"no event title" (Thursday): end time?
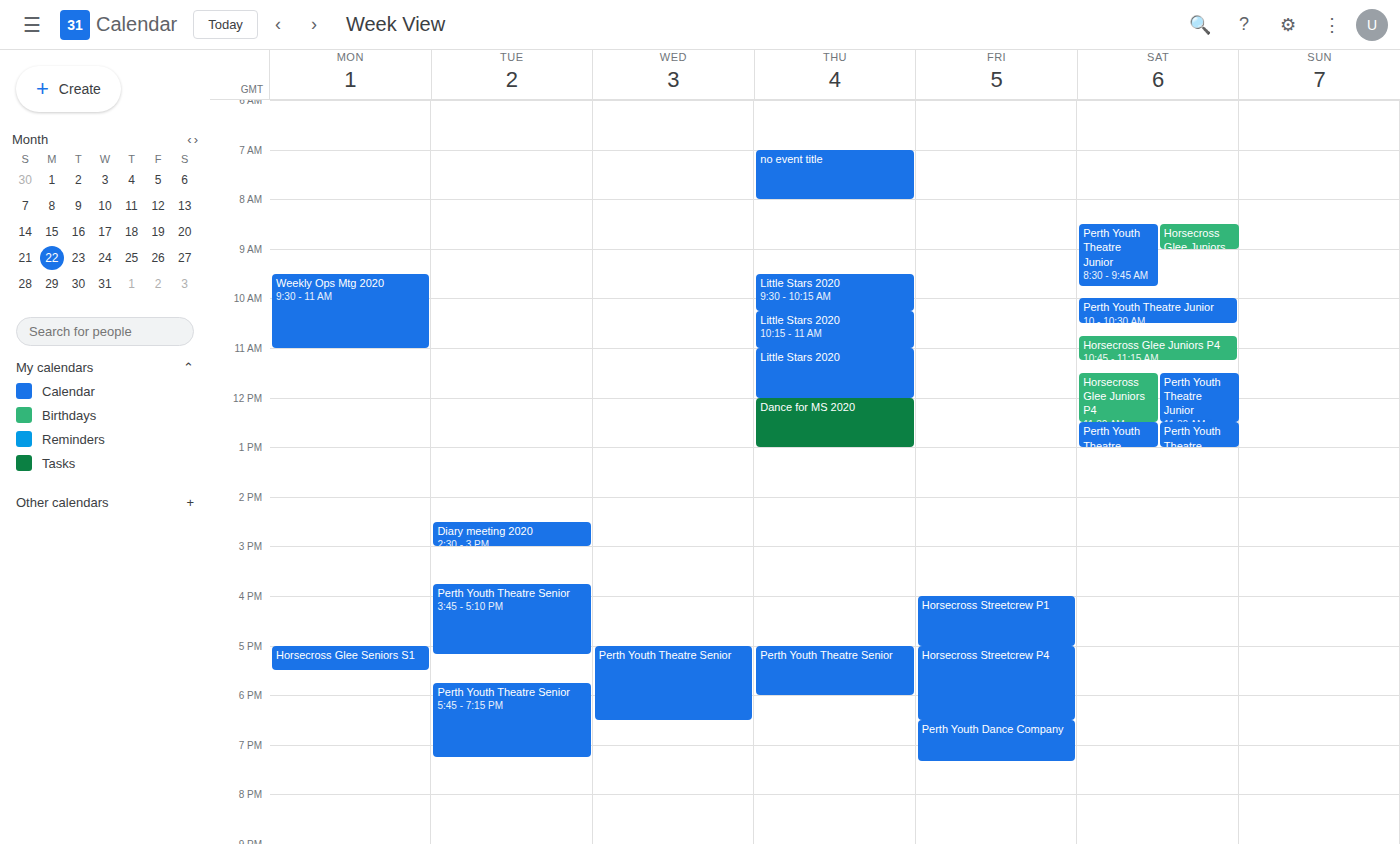
8:00 AM